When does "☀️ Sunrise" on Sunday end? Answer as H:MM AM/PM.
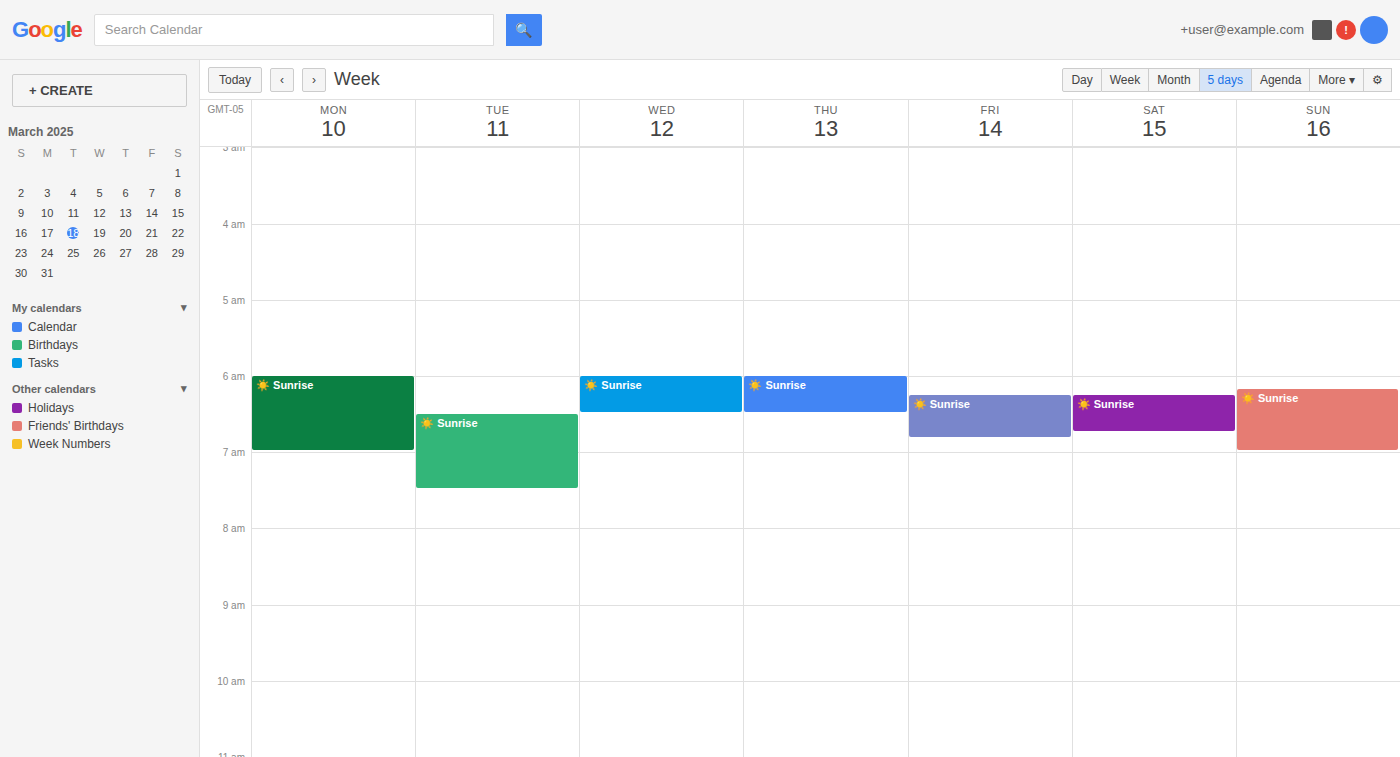
7:00 AM